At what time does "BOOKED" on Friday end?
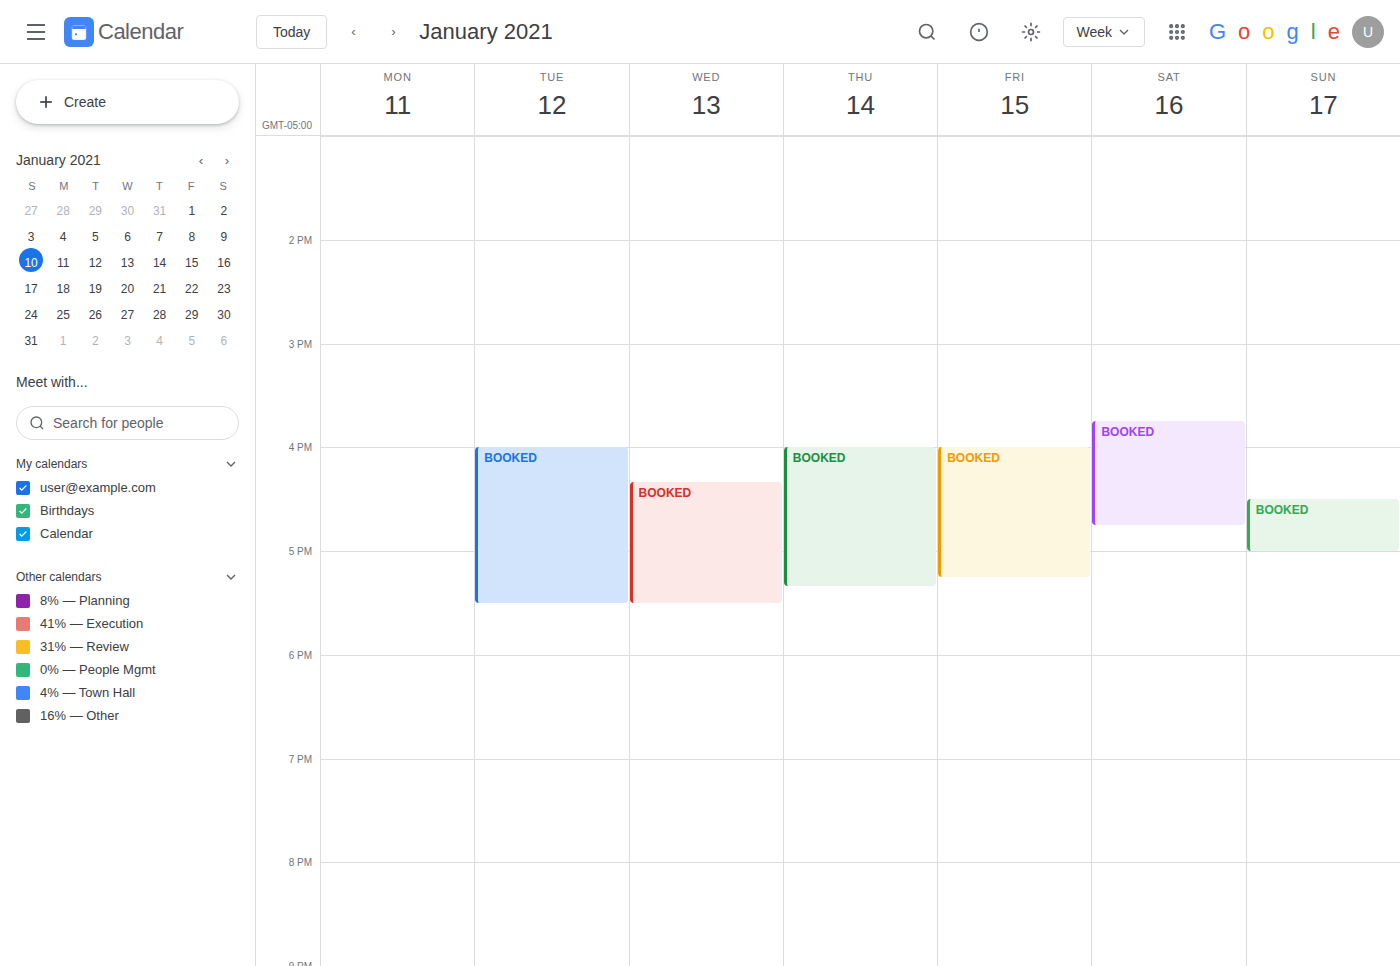
5:15 PM